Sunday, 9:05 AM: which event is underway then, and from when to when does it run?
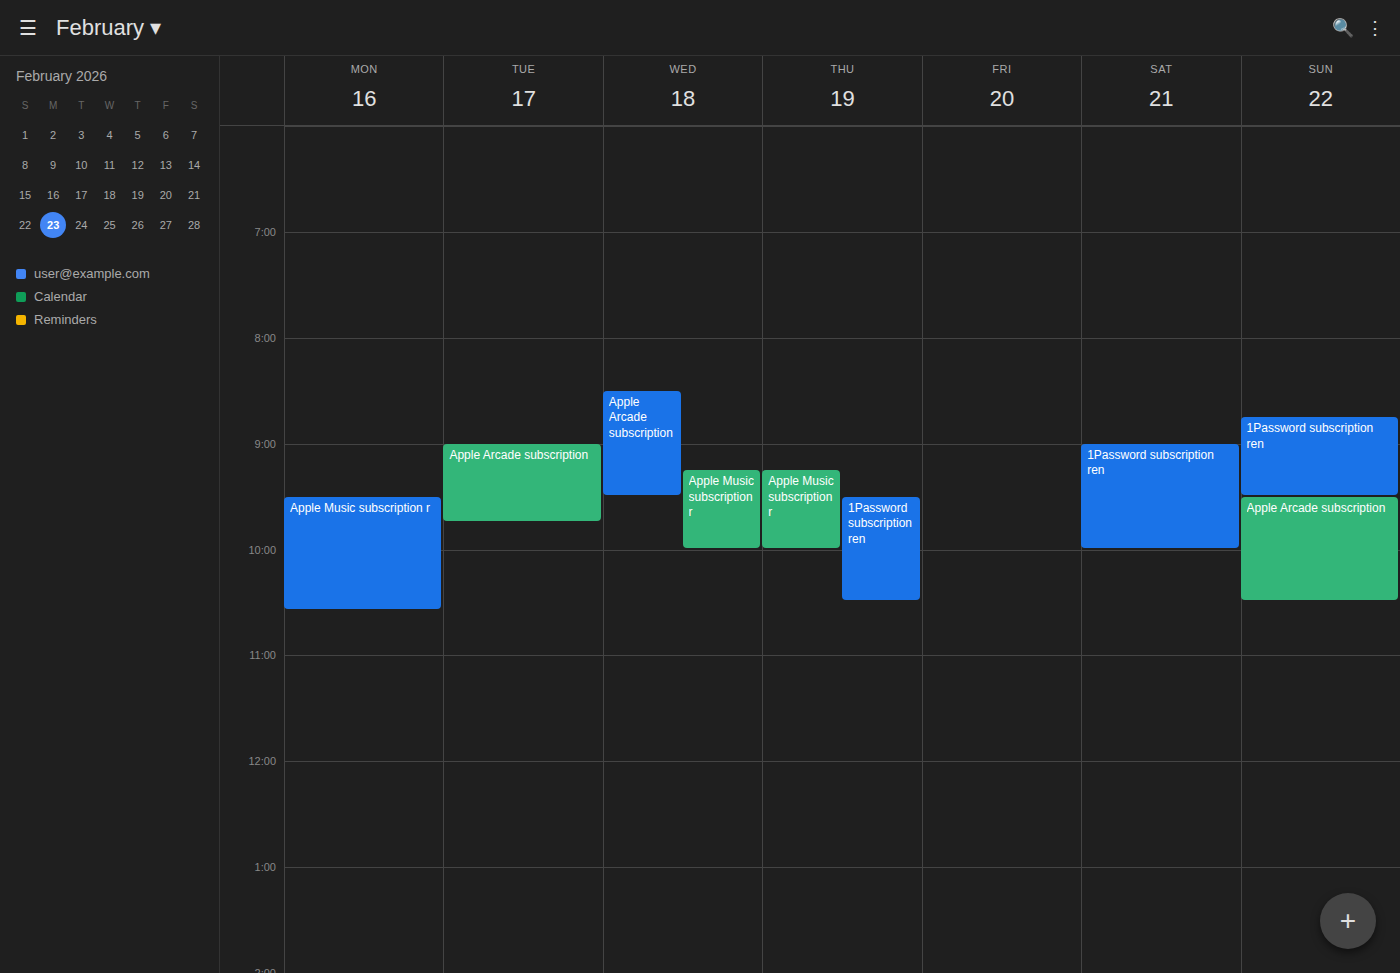
"1Password subscription ren", 8:45 AM to 9:30 AM